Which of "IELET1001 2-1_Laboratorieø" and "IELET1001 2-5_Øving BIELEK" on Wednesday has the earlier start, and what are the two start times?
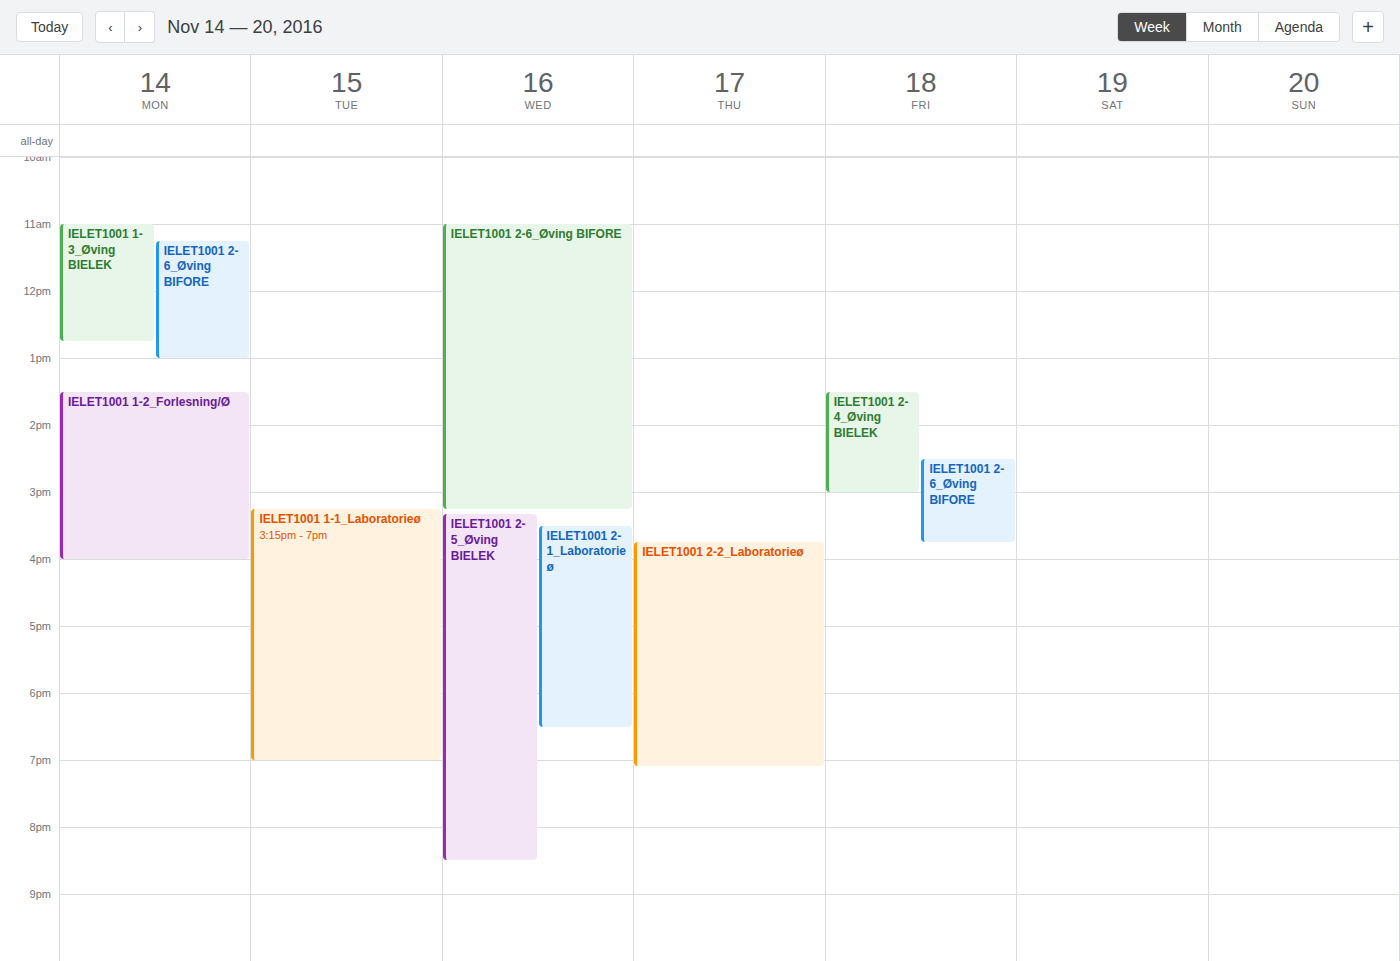
"IELET1001 2-5_Øving BIELEK" 3:20 PM; "IELET1001 2-1_Laboratorieø" 3:30 PM.